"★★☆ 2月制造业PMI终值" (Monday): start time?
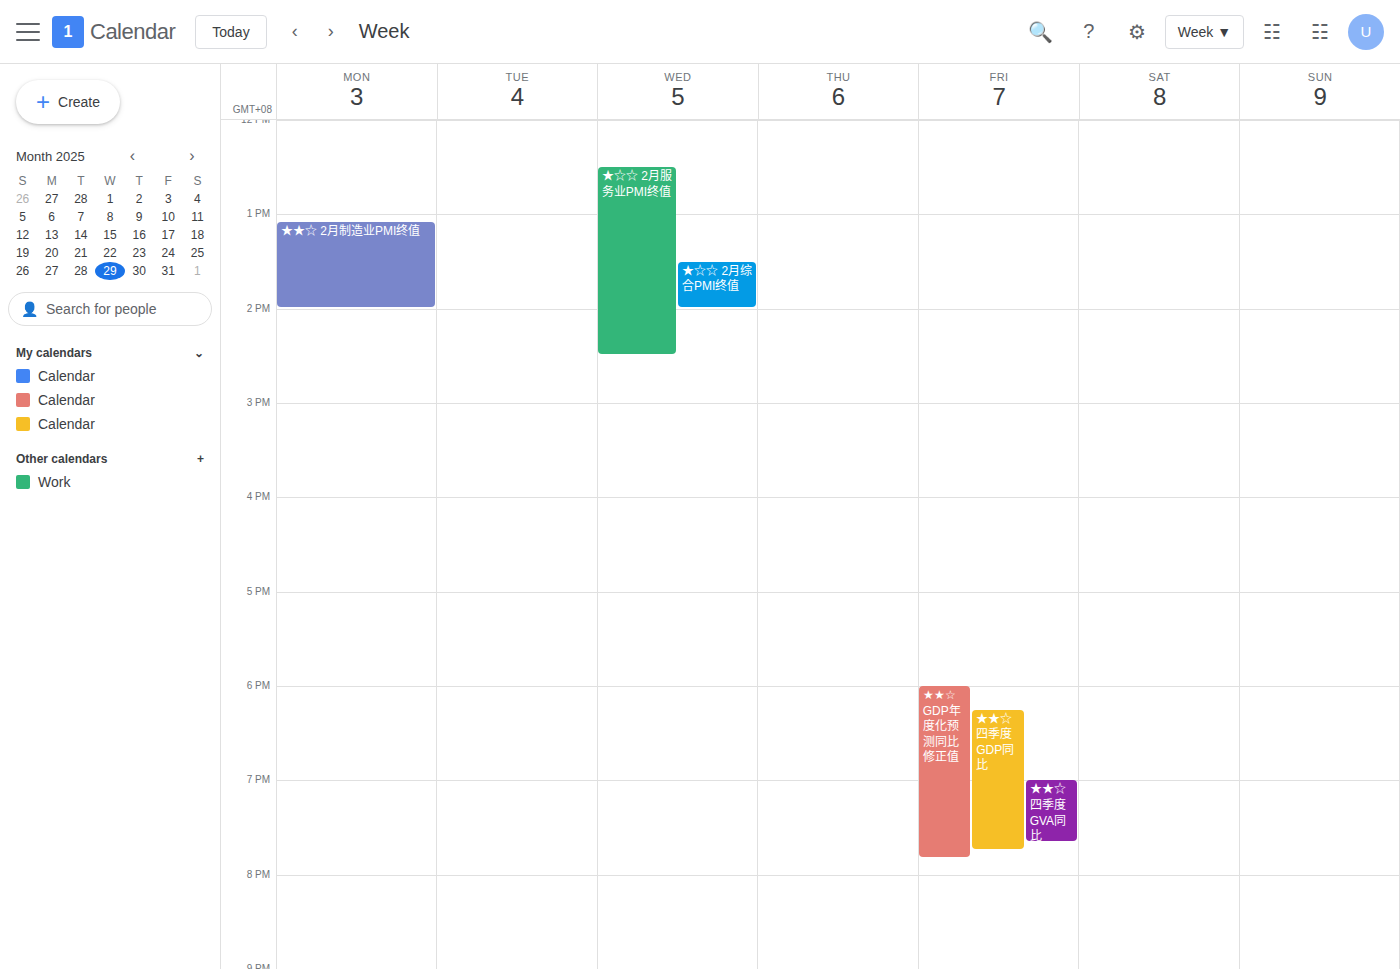
1:05 PM